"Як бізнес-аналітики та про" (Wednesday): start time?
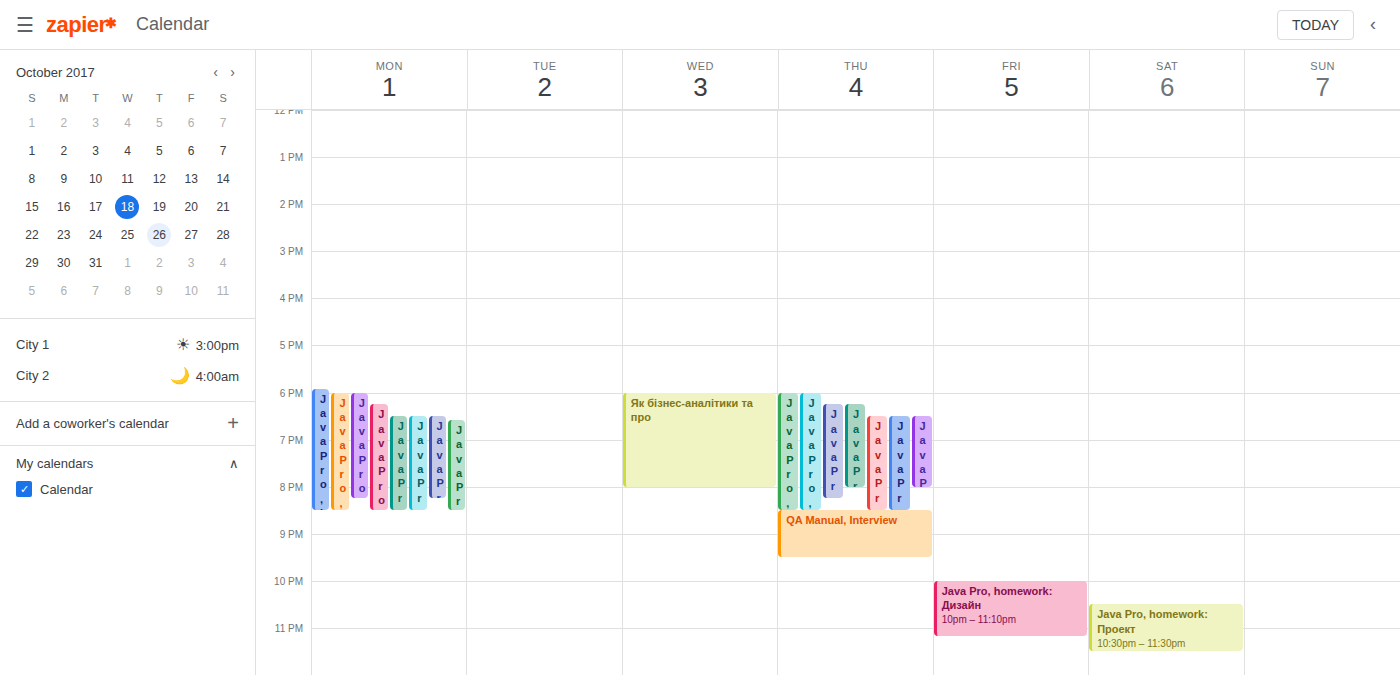
6:00 PM